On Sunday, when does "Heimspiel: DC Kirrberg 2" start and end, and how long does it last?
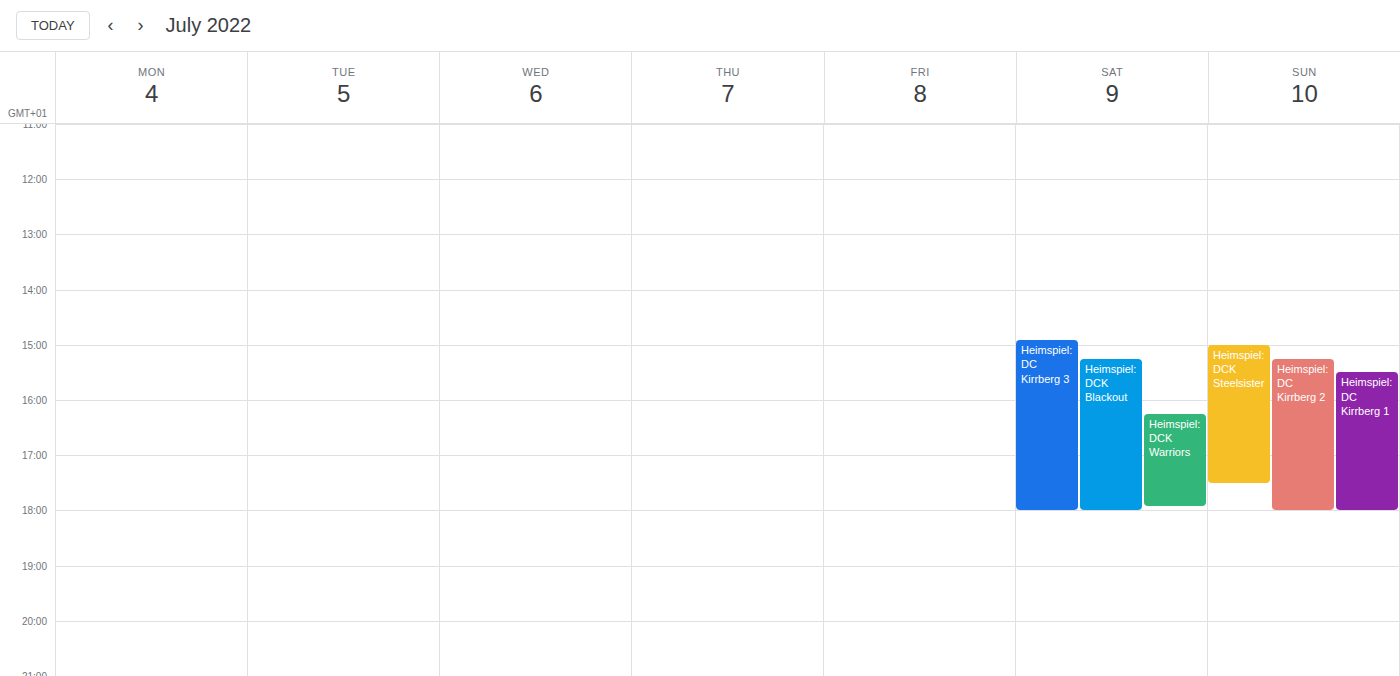
3:15 PM to 6:00 PM, 2 hours 45 minutes